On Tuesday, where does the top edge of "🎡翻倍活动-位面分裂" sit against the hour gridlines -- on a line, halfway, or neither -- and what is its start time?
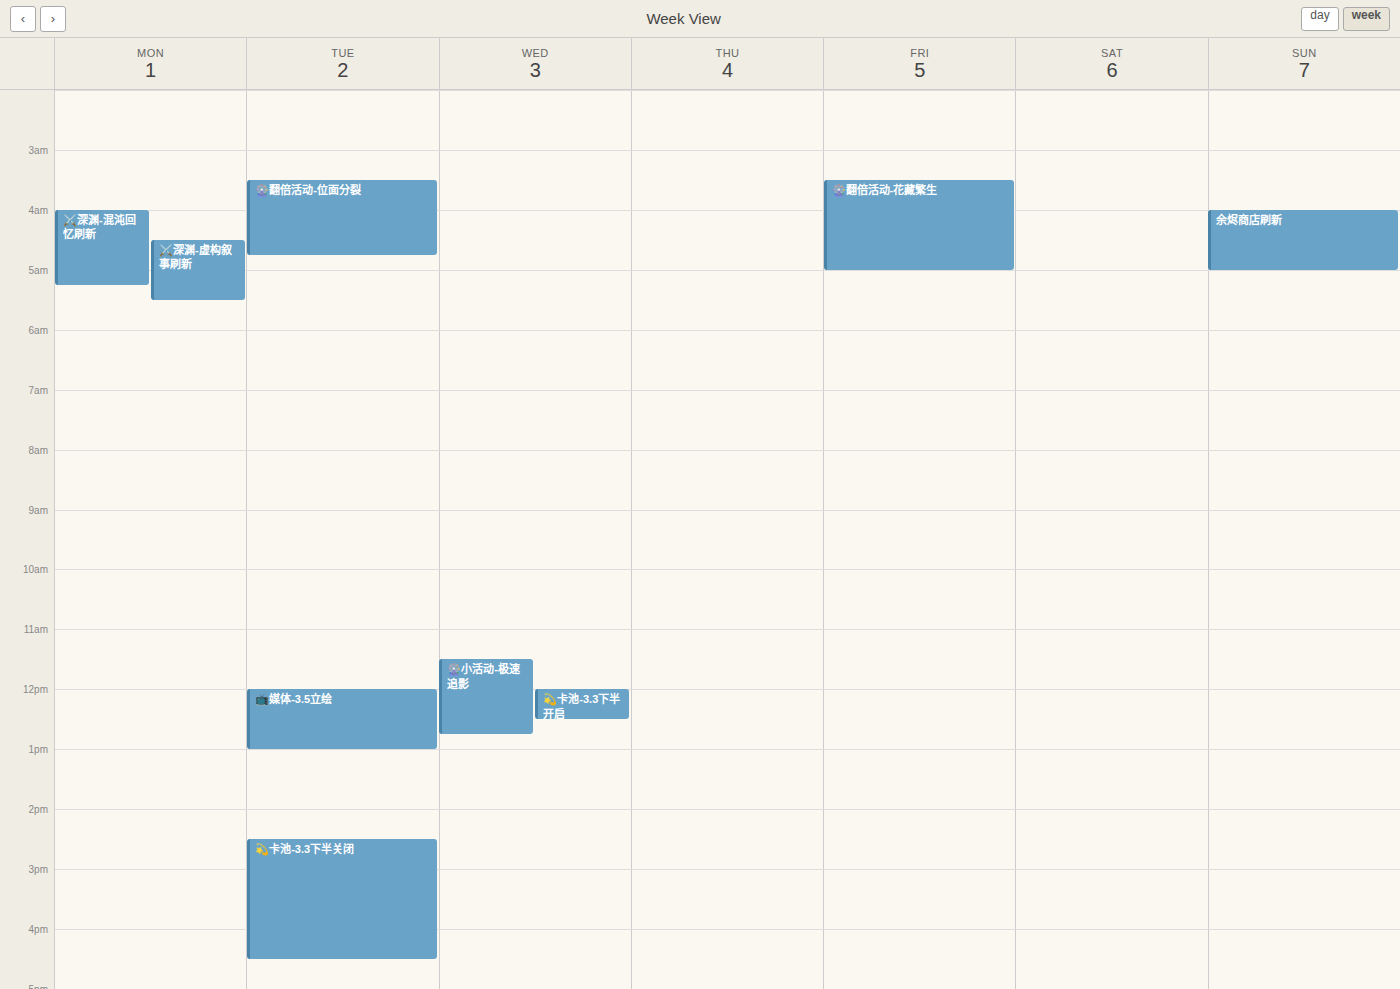
3:30 AM -- halfway between the 3 AM and 4 AM lines.